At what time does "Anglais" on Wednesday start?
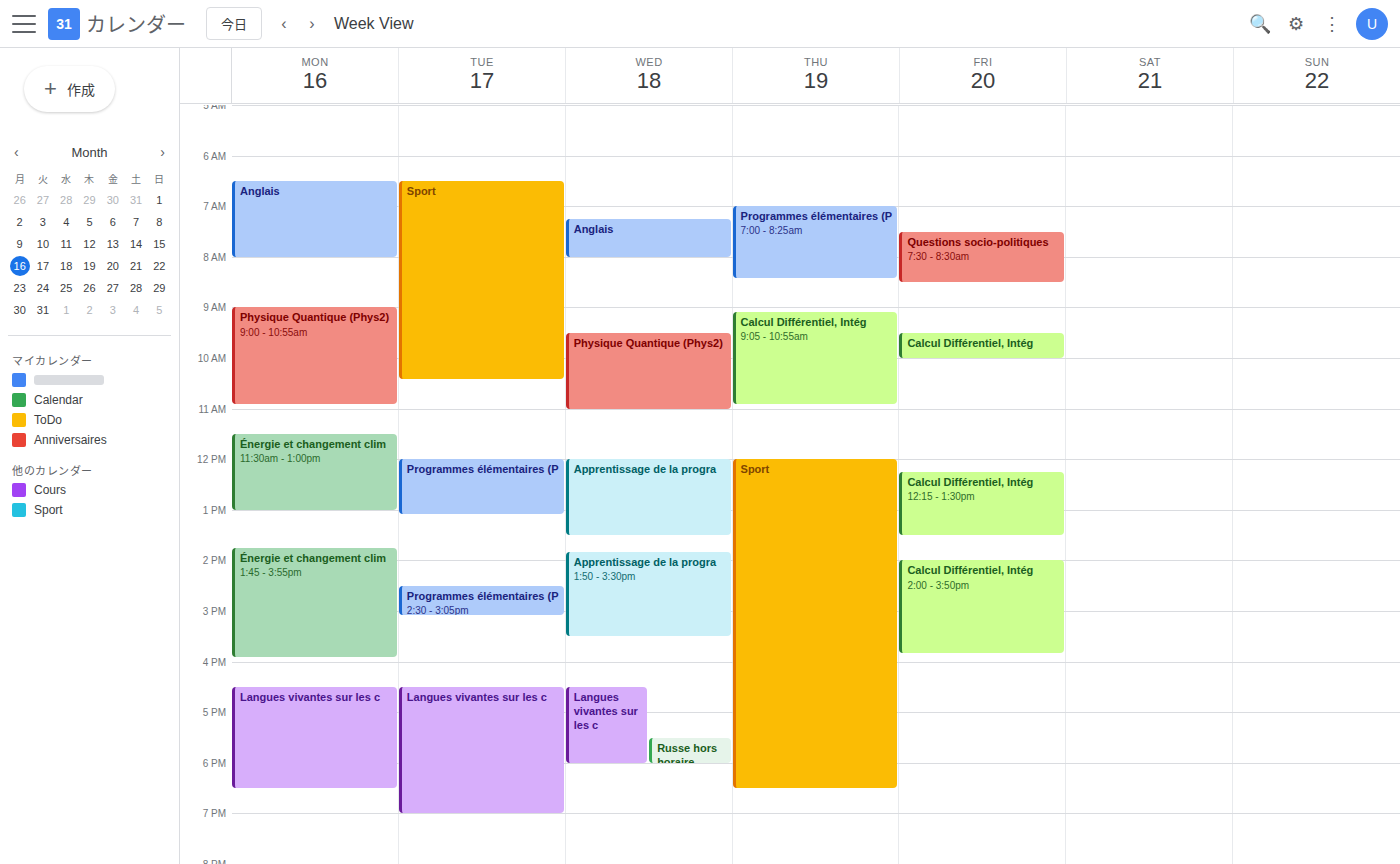
7:15 AM